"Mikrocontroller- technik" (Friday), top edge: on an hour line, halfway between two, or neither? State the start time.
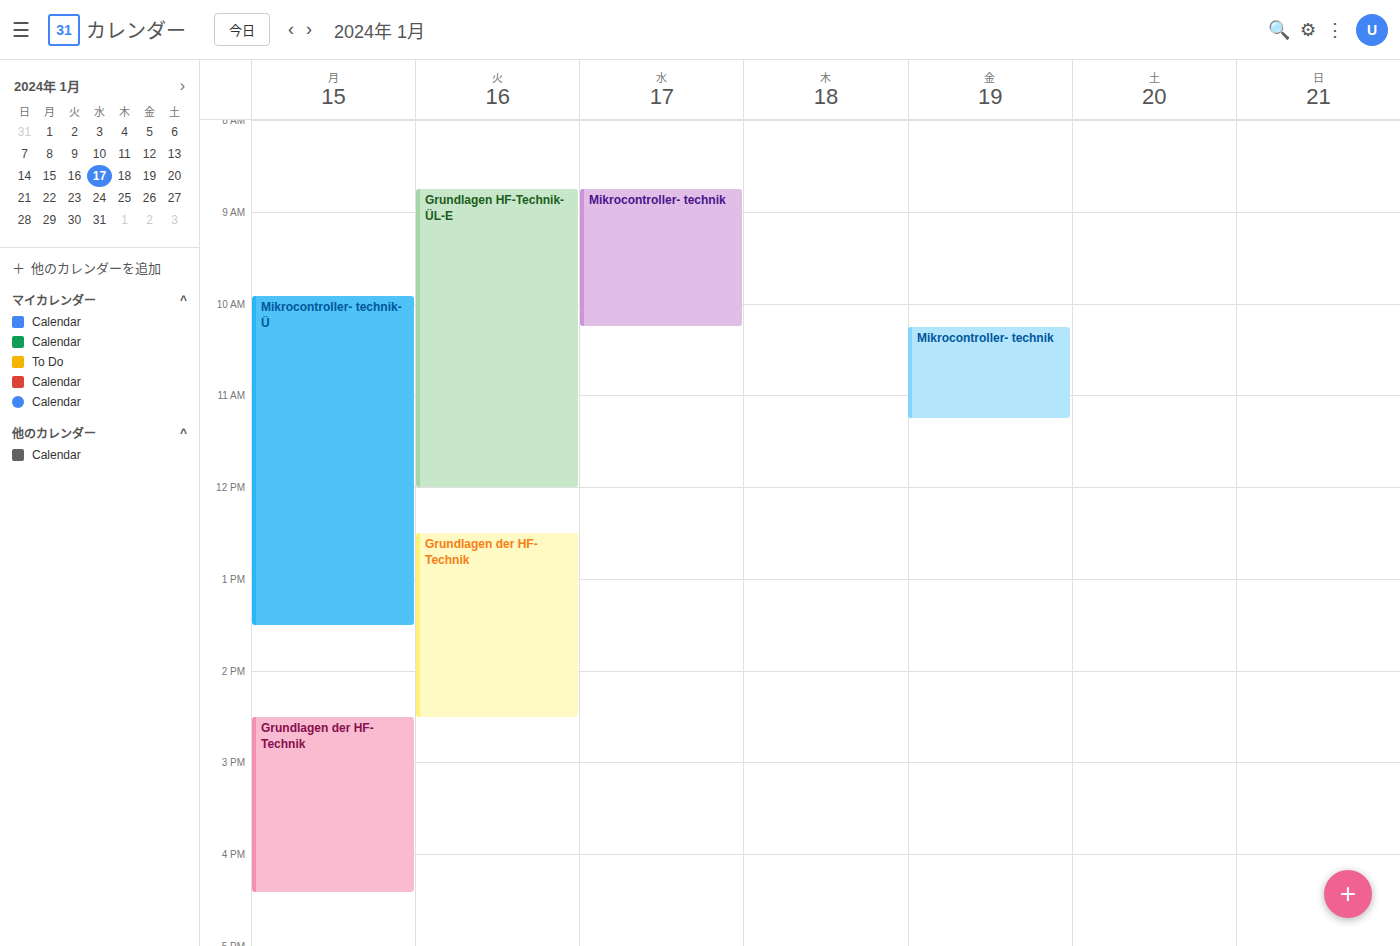
10:15 -- neither: a quarter of the way from the 10:00 line to the 11:00 line.